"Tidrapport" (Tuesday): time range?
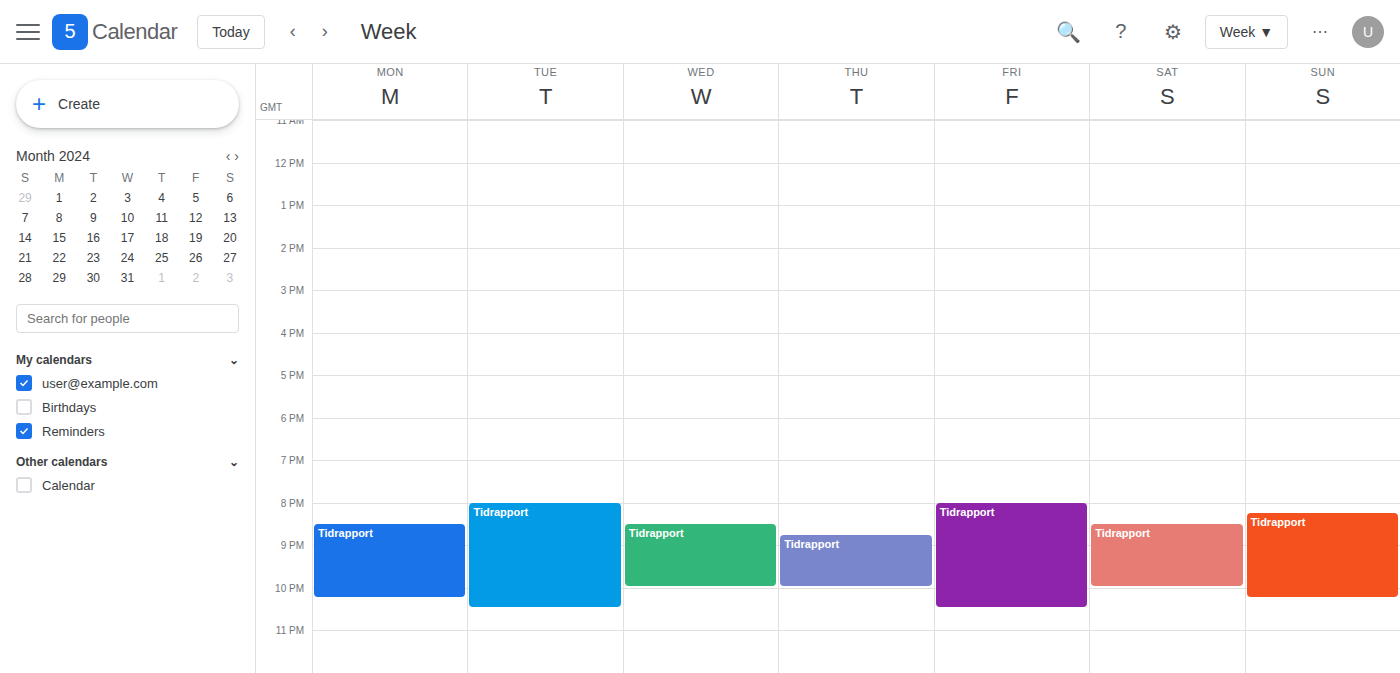
8:00 PM to 10:30 PM